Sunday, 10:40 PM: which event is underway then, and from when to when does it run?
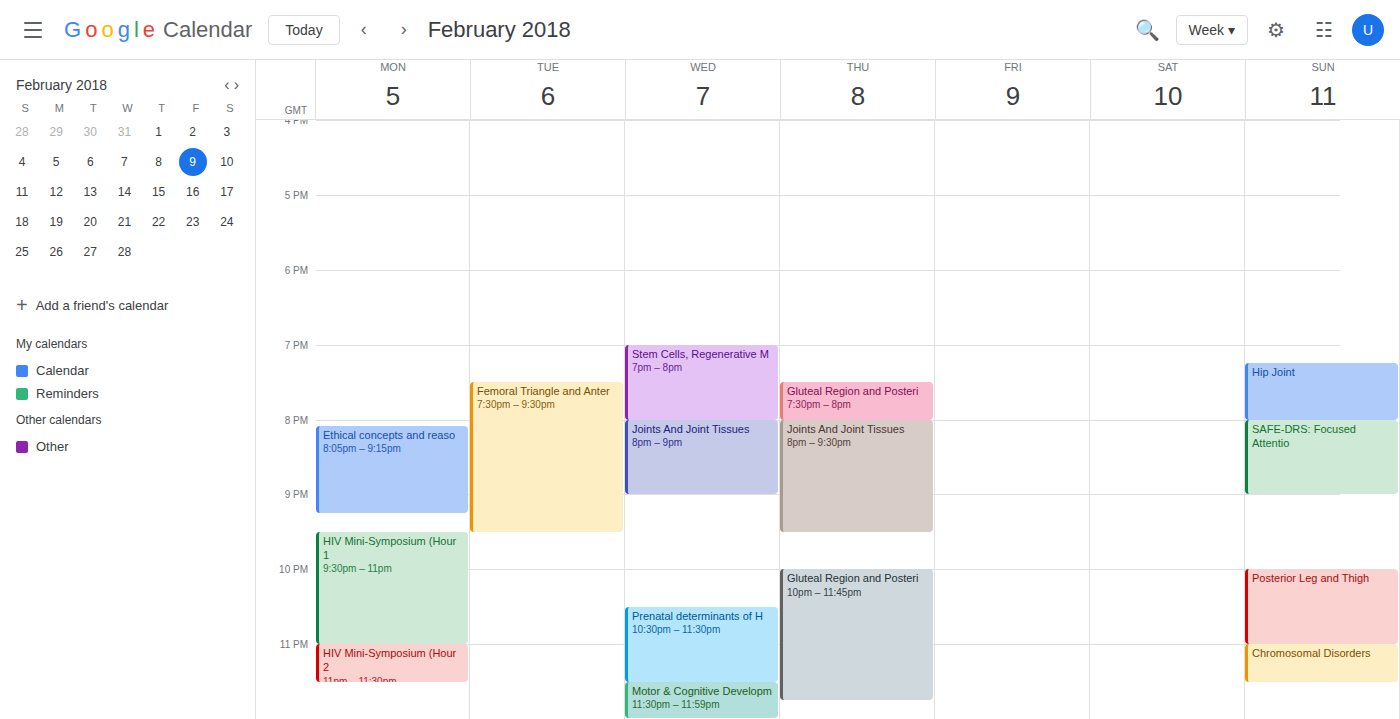
"Posterior Leg and Thigh", 10:00 PM to 11:00 PM